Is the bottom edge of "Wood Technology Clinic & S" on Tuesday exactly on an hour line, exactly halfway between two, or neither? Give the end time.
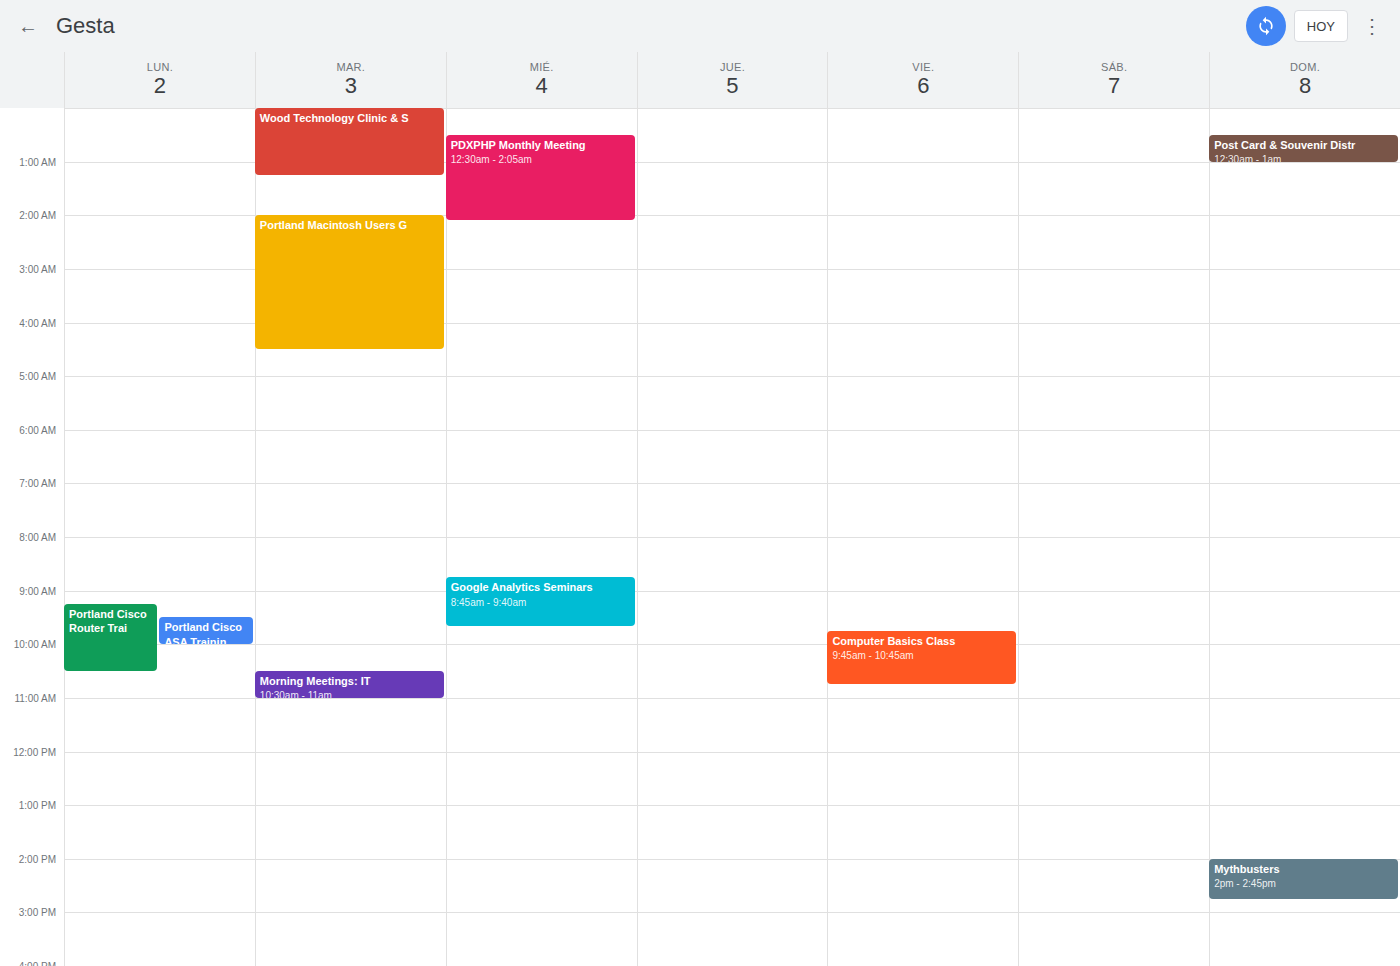
1:15 AM -- neither: a quarter of the way from the 1 AM line to the 2 AM line.